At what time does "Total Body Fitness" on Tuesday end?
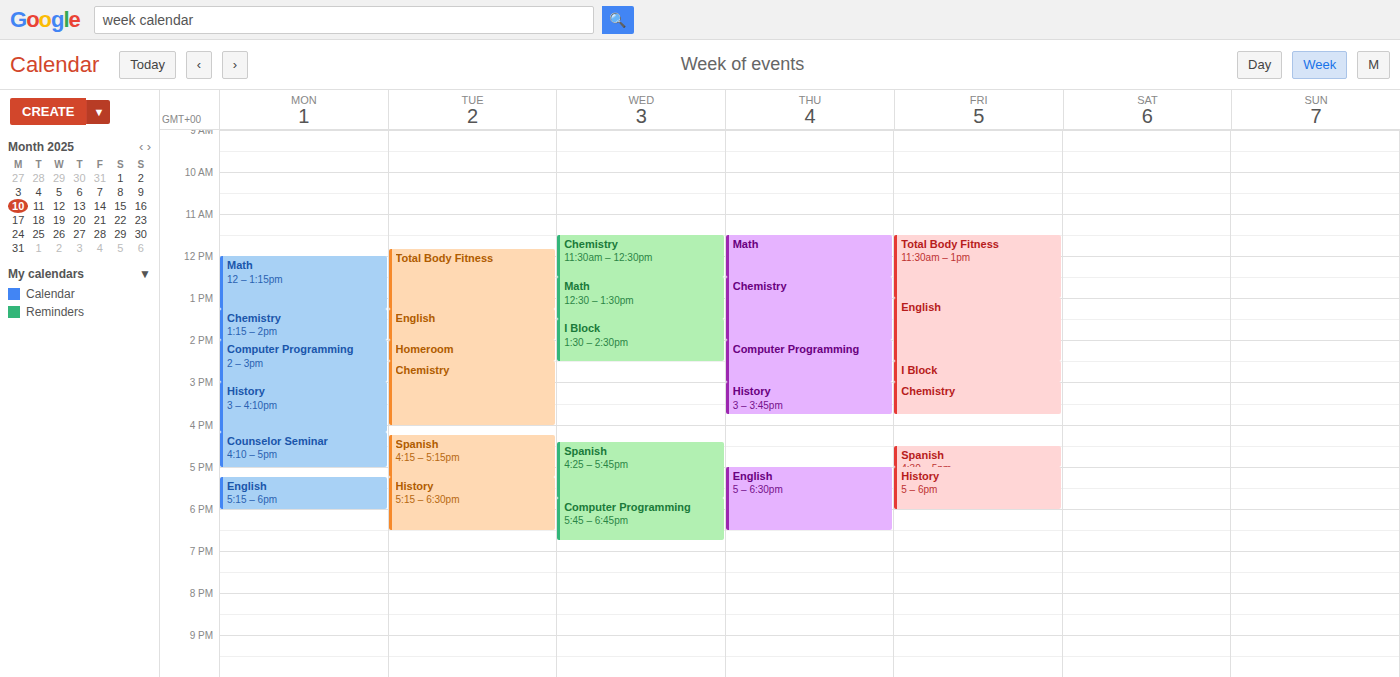
1:15 PM